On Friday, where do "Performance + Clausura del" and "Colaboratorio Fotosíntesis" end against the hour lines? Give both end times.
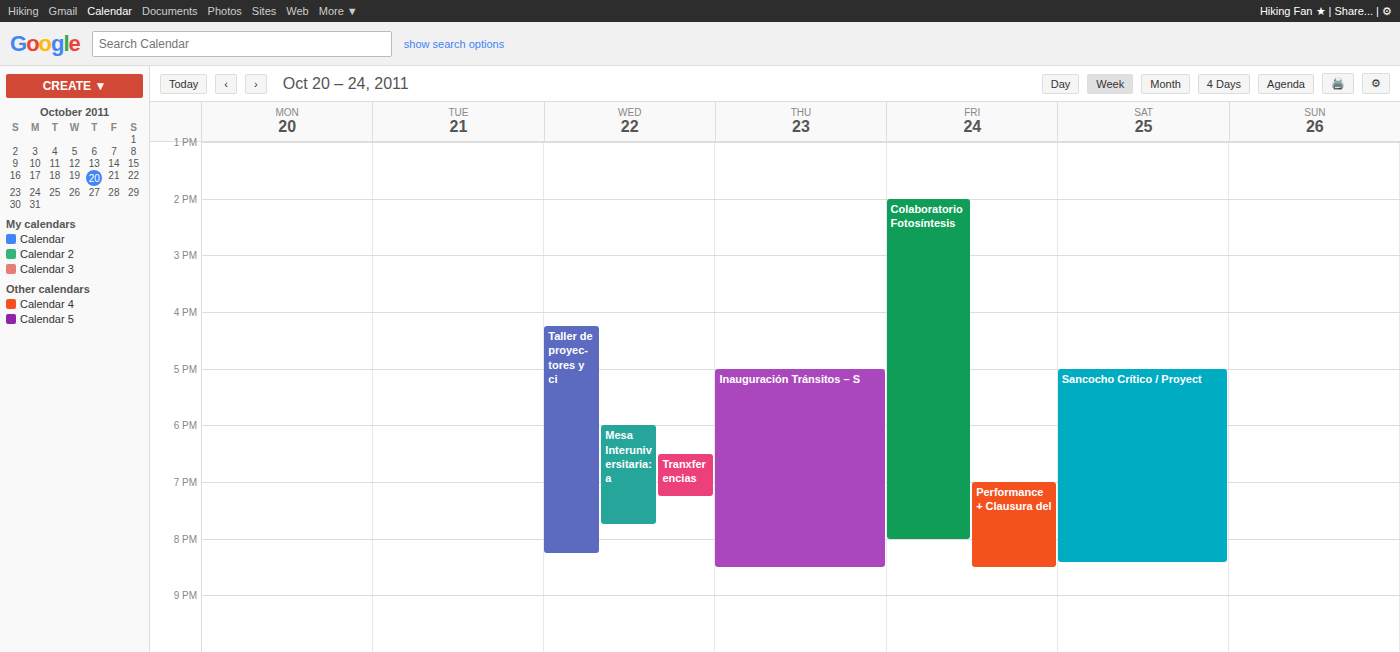
"Performance + Clausura del": 8:30 PM, halfway between the 8 PM and 9 PM lines. "Colaboratorio Fotosíntesis": 8:00 PM, exactly on the 8 PM line.